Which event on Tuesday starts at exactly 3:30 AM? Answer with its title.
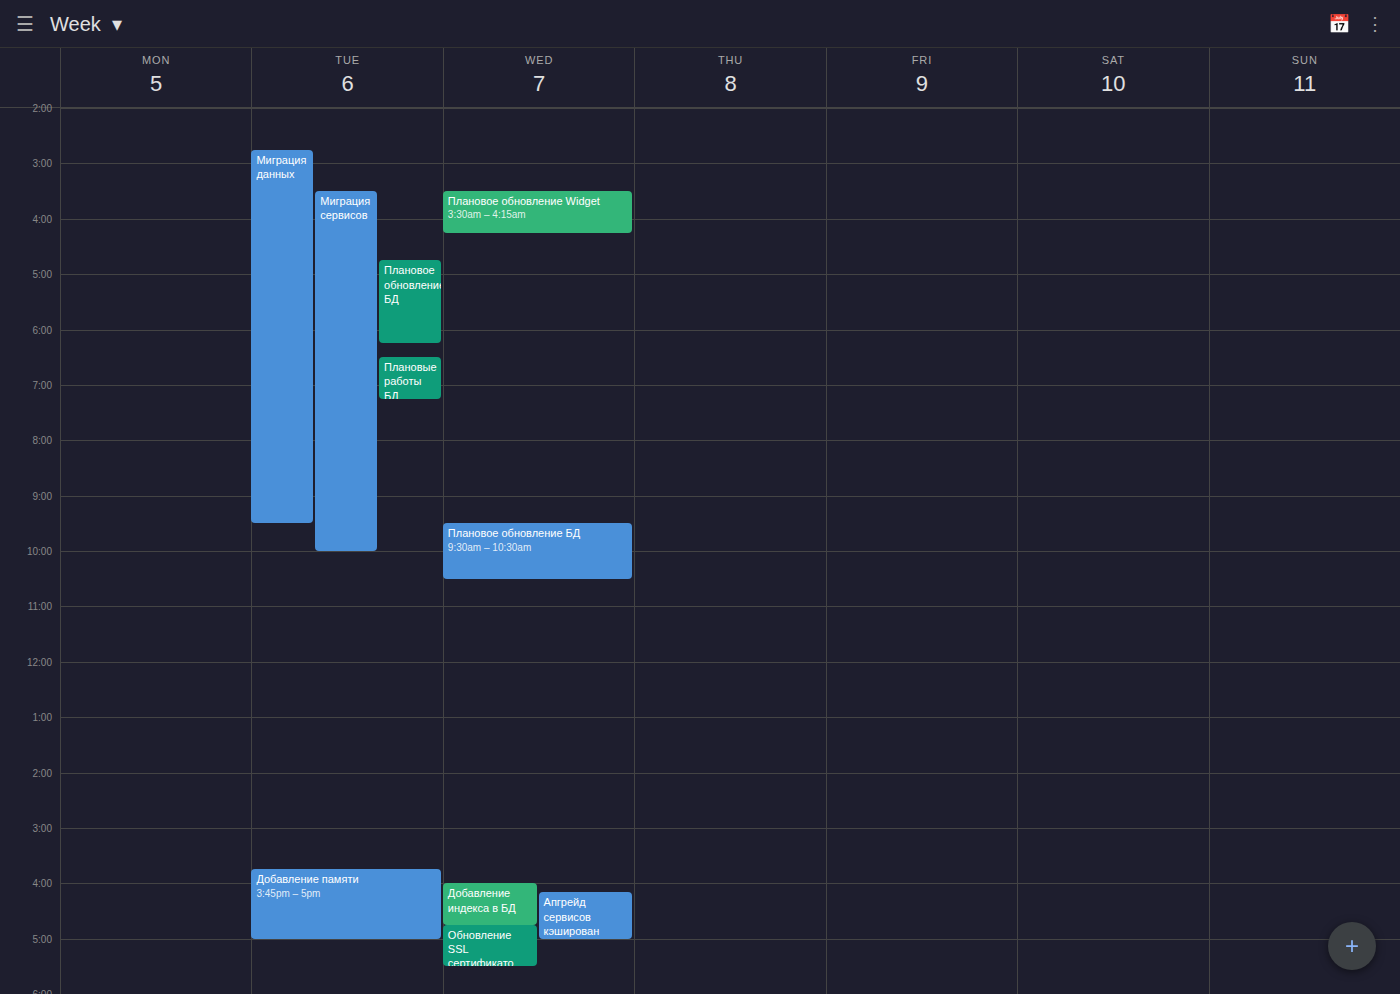
"Миграция сервисов"